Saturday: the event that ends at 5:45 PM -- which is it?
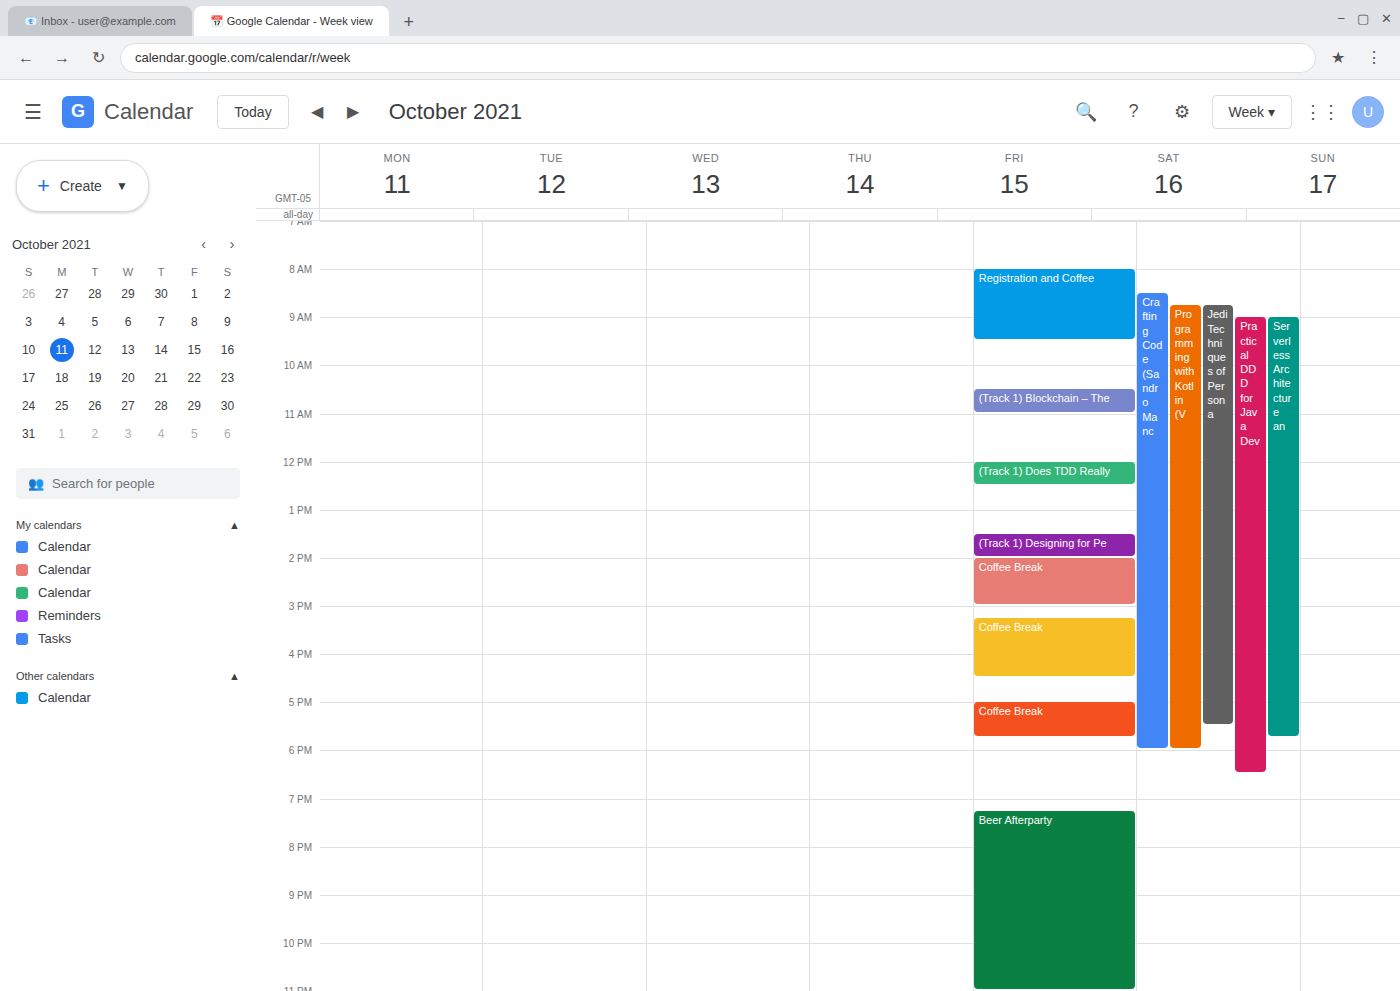
"Serverless Architecture an"